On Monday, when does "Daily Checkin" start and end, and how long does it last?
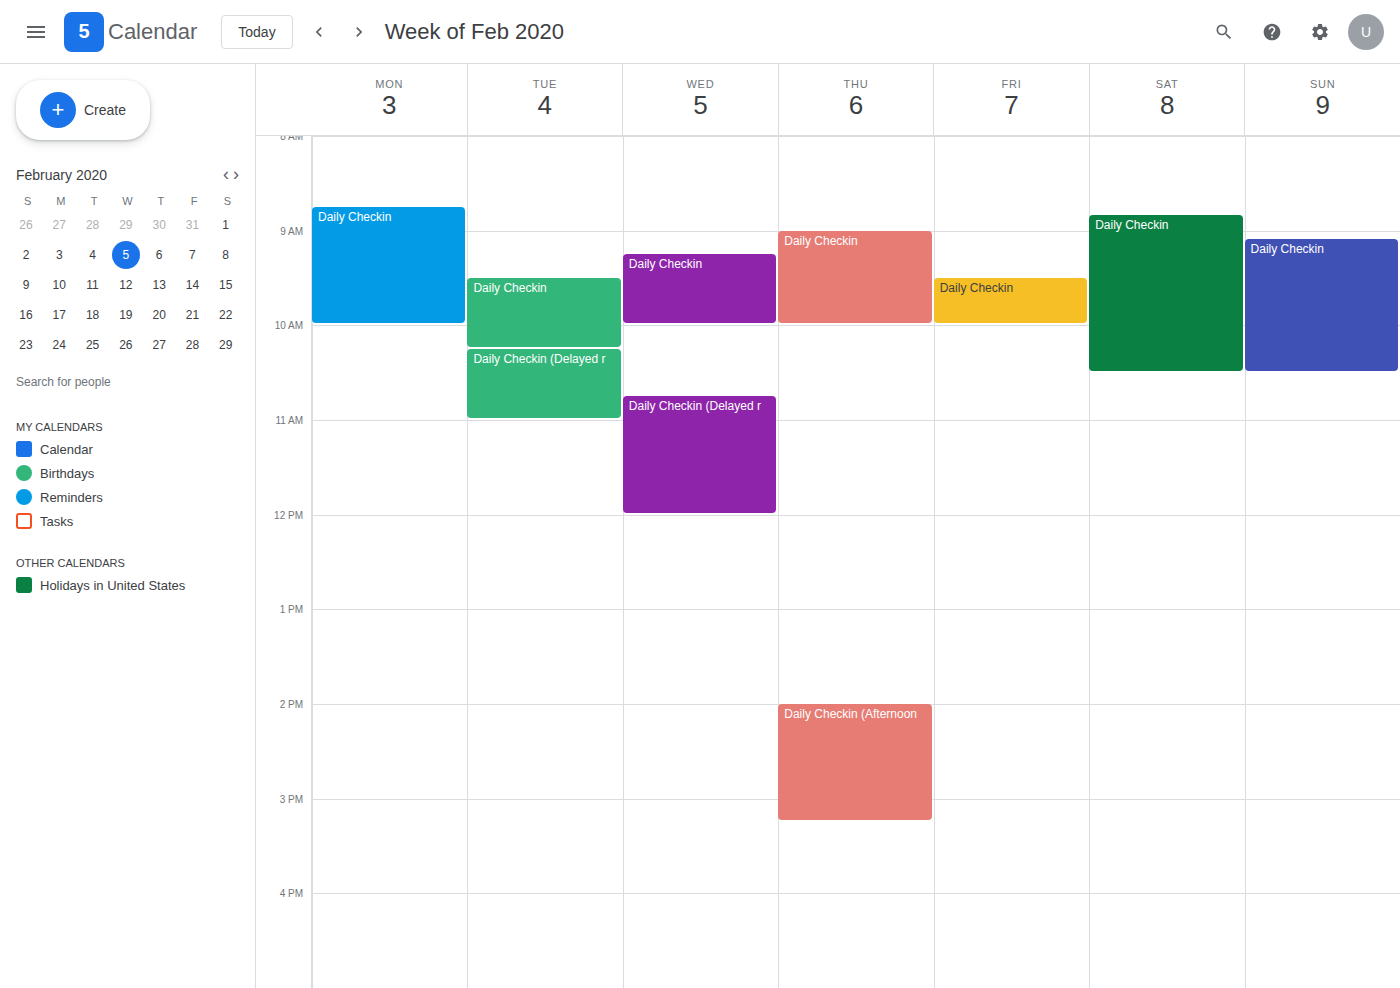
08:45 to 10:00, 1 hour 15 minutes